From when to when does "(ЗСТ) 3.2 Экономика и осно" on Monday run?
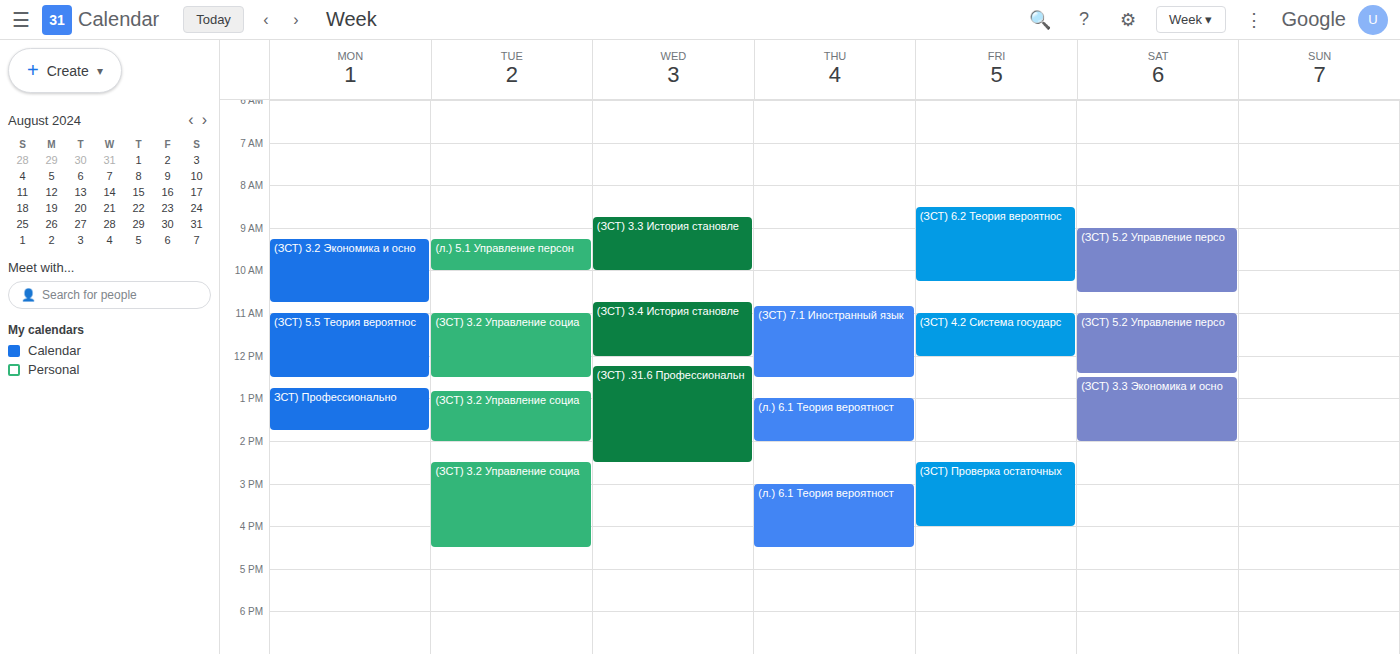
9:15 AM to 10:45 AM